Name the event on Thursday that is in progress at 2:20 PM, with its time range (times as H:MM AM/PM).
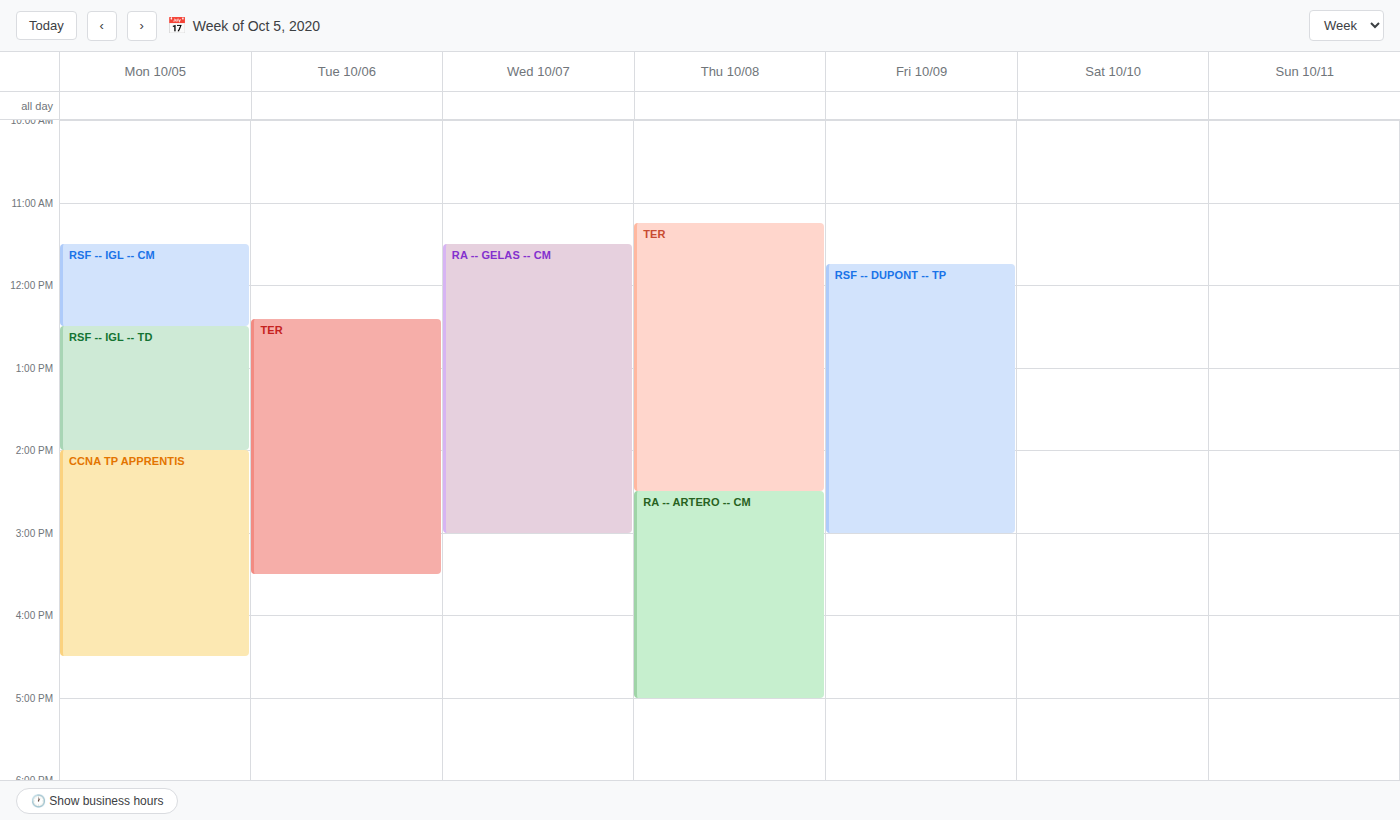
"TER", 11:15 AM to 2:30 PM